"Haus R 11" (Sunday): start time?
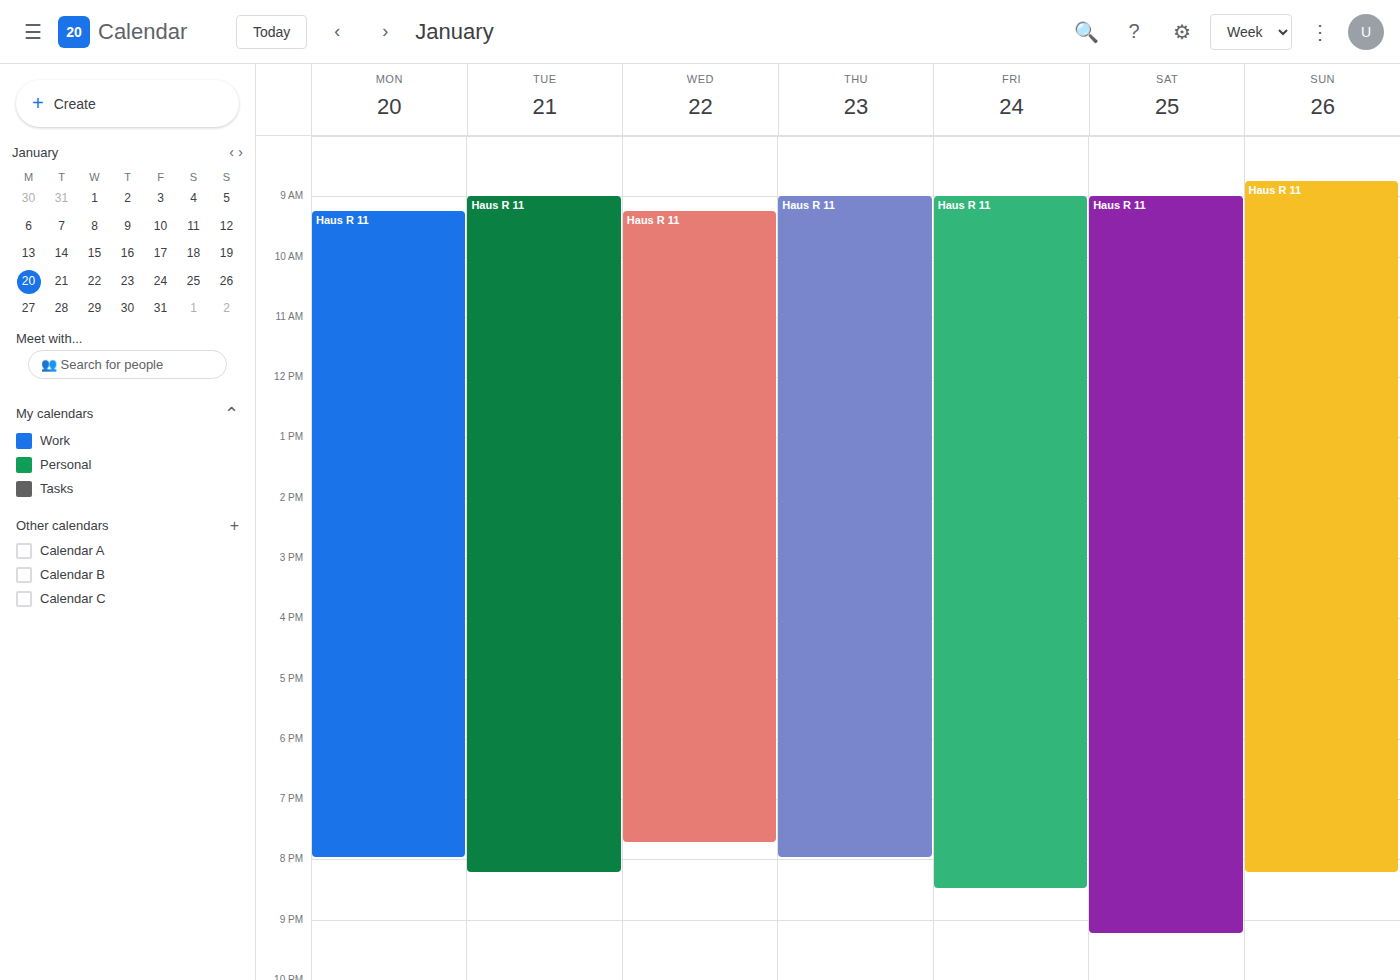
8:45 AM